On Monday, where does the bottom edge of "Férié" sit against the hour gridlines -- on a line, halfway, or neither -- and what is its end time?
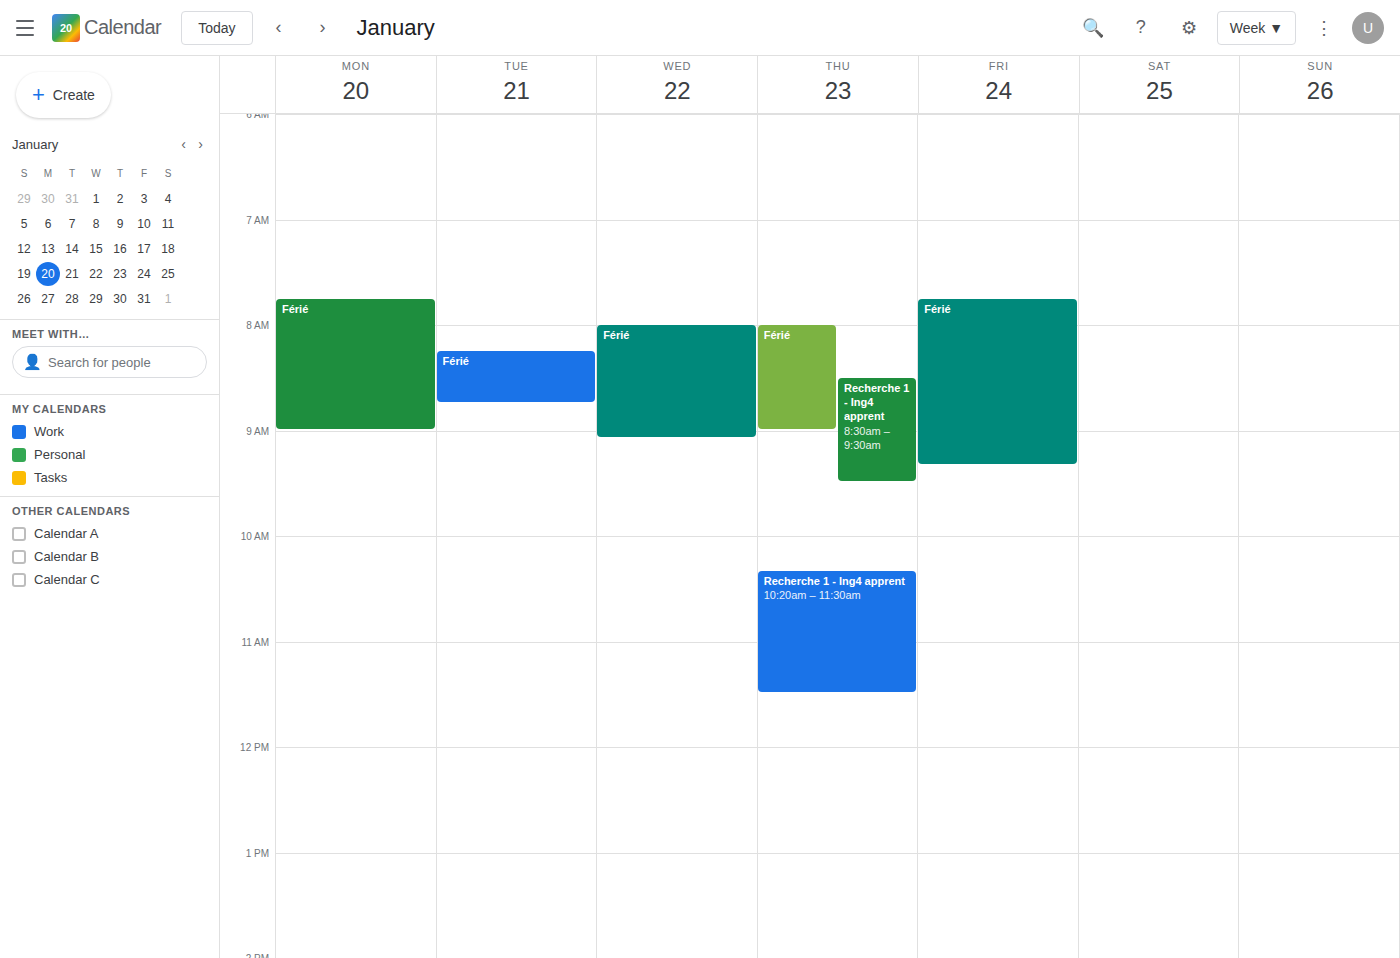
9:00 AM -- exactly on the 9 AM line.